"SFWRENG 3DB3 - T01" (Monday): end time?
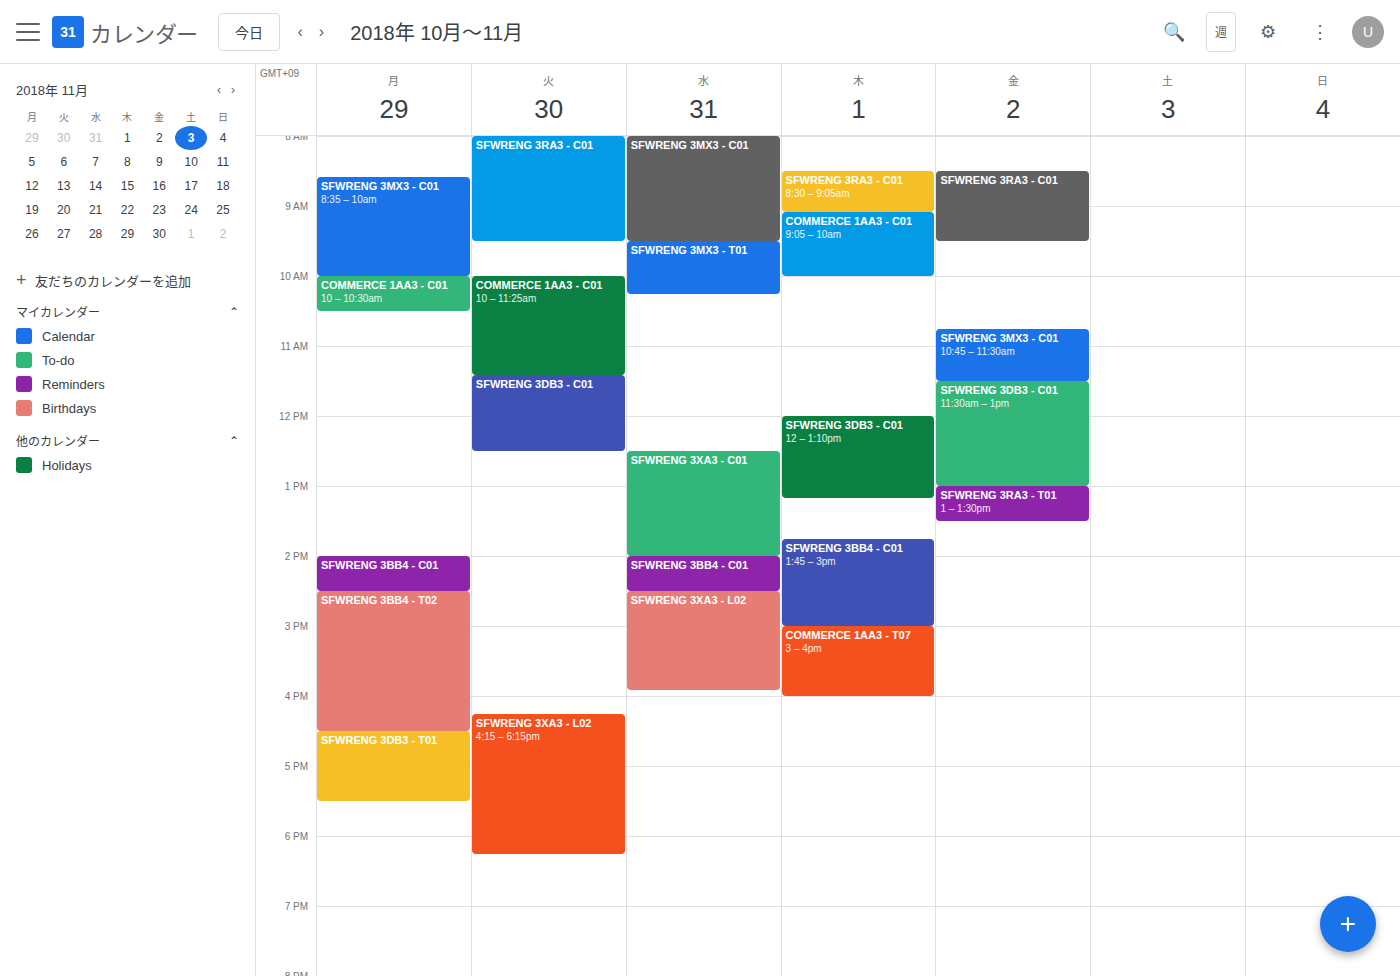
5:30 PM